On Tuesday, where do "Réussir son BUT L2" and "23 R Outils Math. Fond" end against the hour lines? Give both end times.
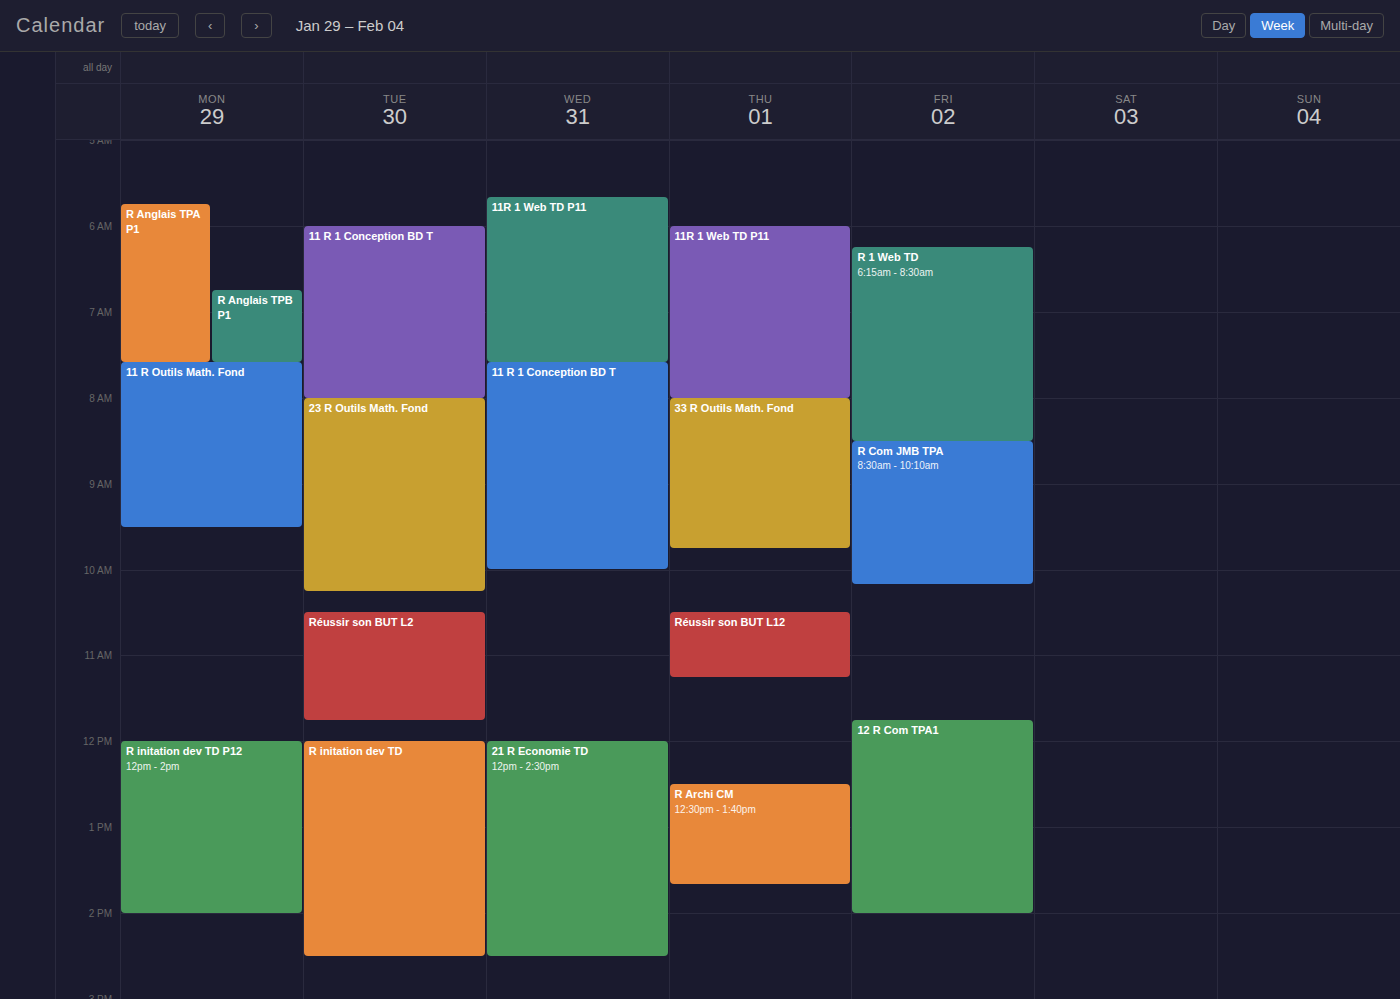
"Réussir son BUT L2": 11:45 AM, neither: three quarters of the way from the 11 AM line to the 12 PM line. "23 R Outils Math. Fond": 10:15 AM, neither: a quarter of the way from the 10 AM line to the 11 AM line.